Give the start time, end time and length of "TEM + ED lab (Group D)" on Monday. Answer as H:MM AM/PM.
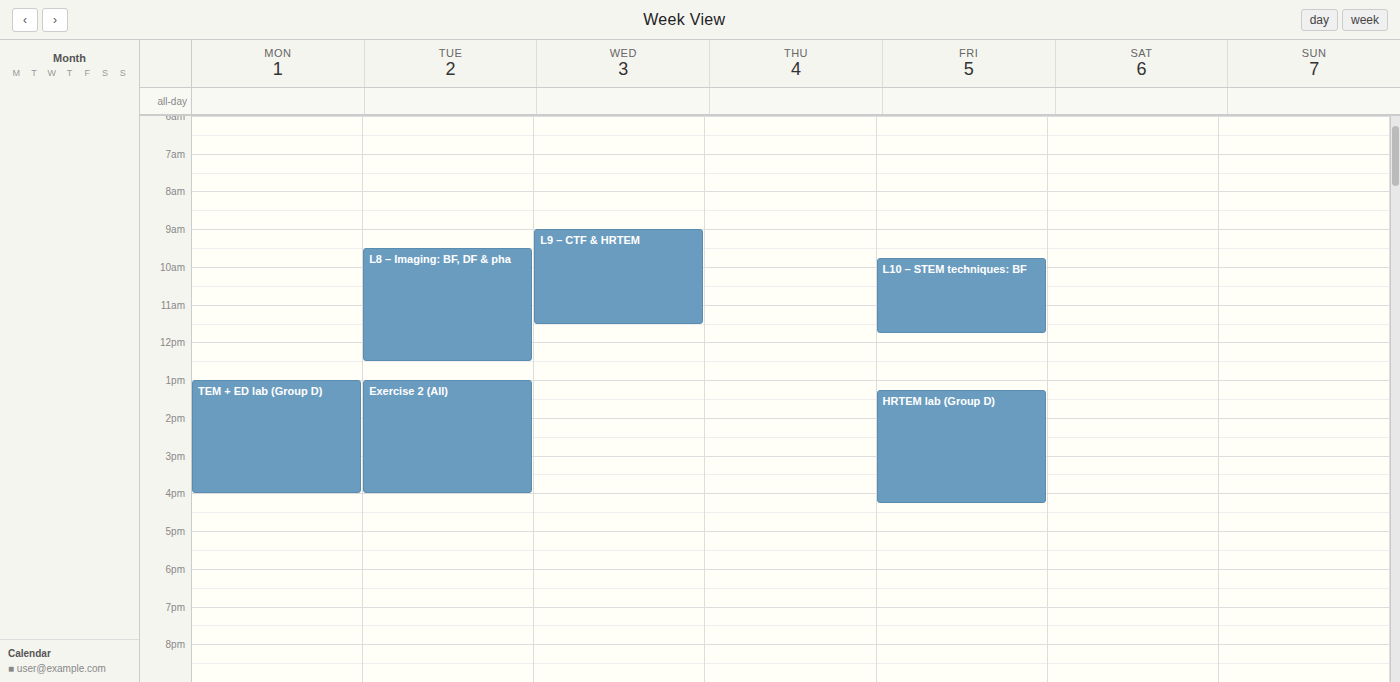
1:00 PM to 4:00 PM, 3 hours